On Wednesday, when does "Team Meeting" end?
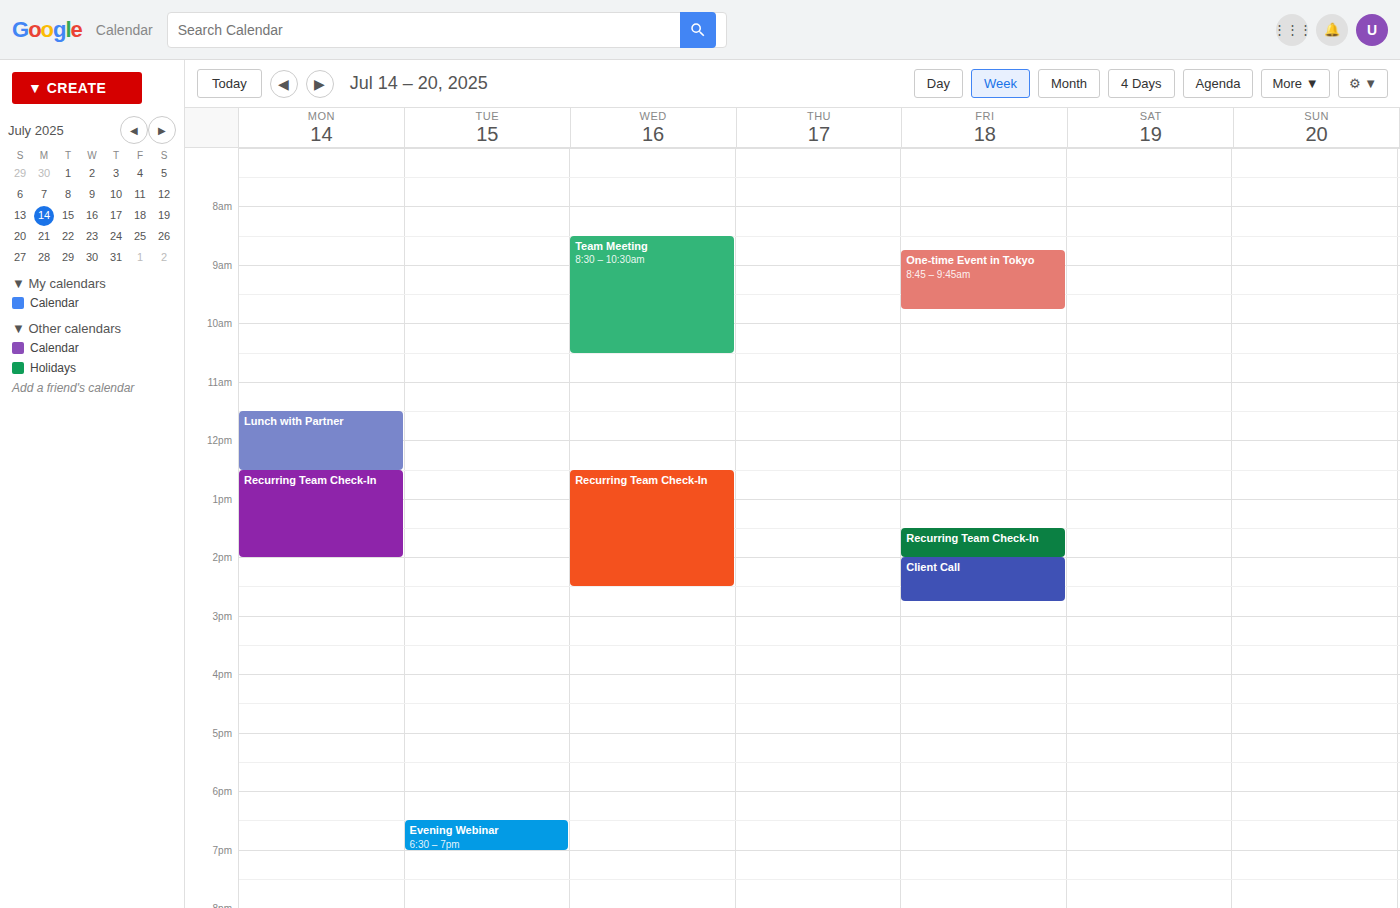
10:30 AM